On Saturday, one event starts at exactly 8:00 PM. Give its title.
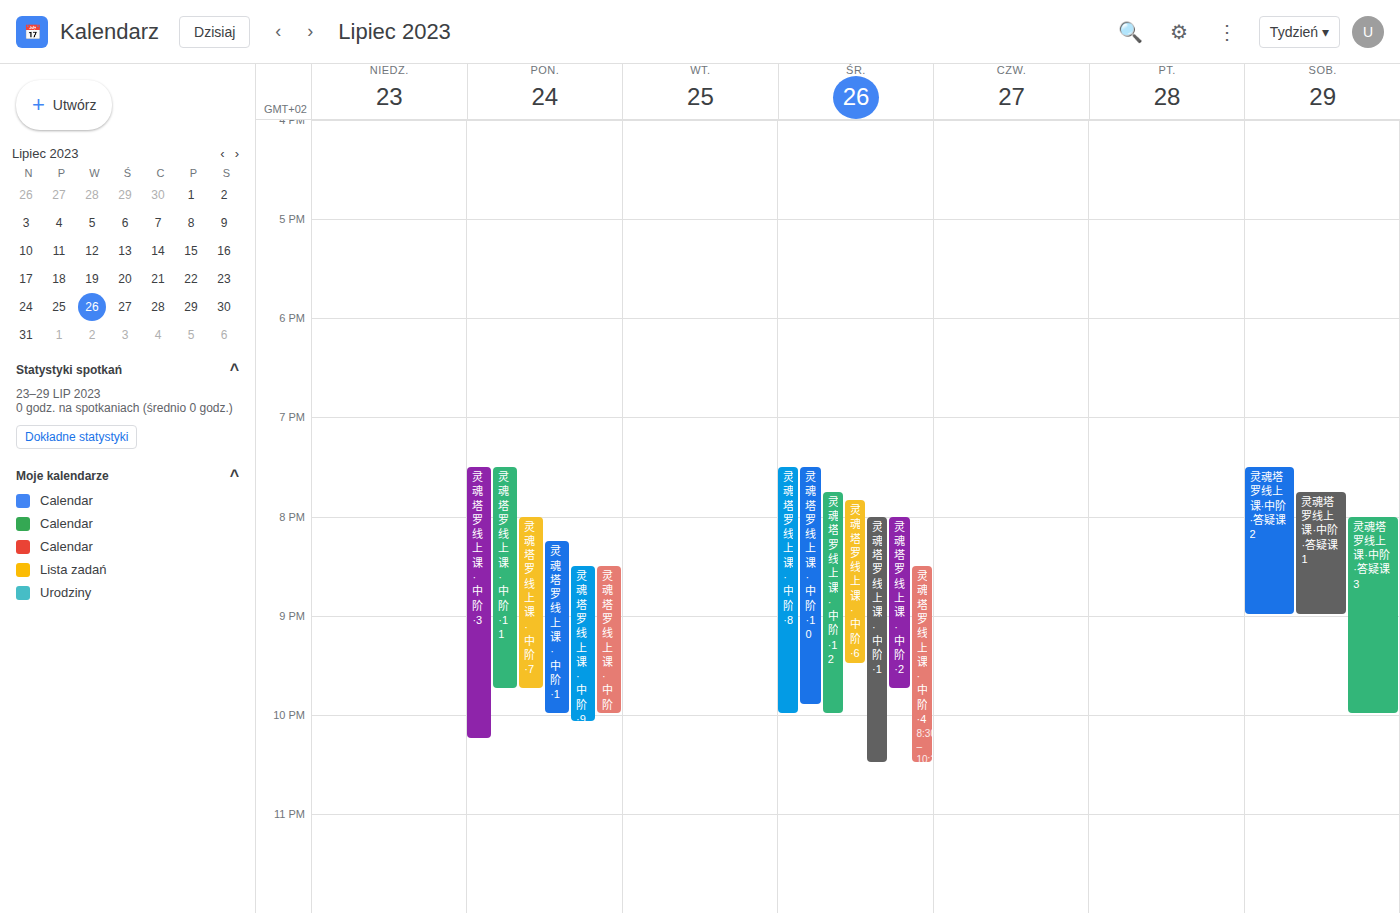
"灵魂塔罗线上课·中阶·答疑课 3"